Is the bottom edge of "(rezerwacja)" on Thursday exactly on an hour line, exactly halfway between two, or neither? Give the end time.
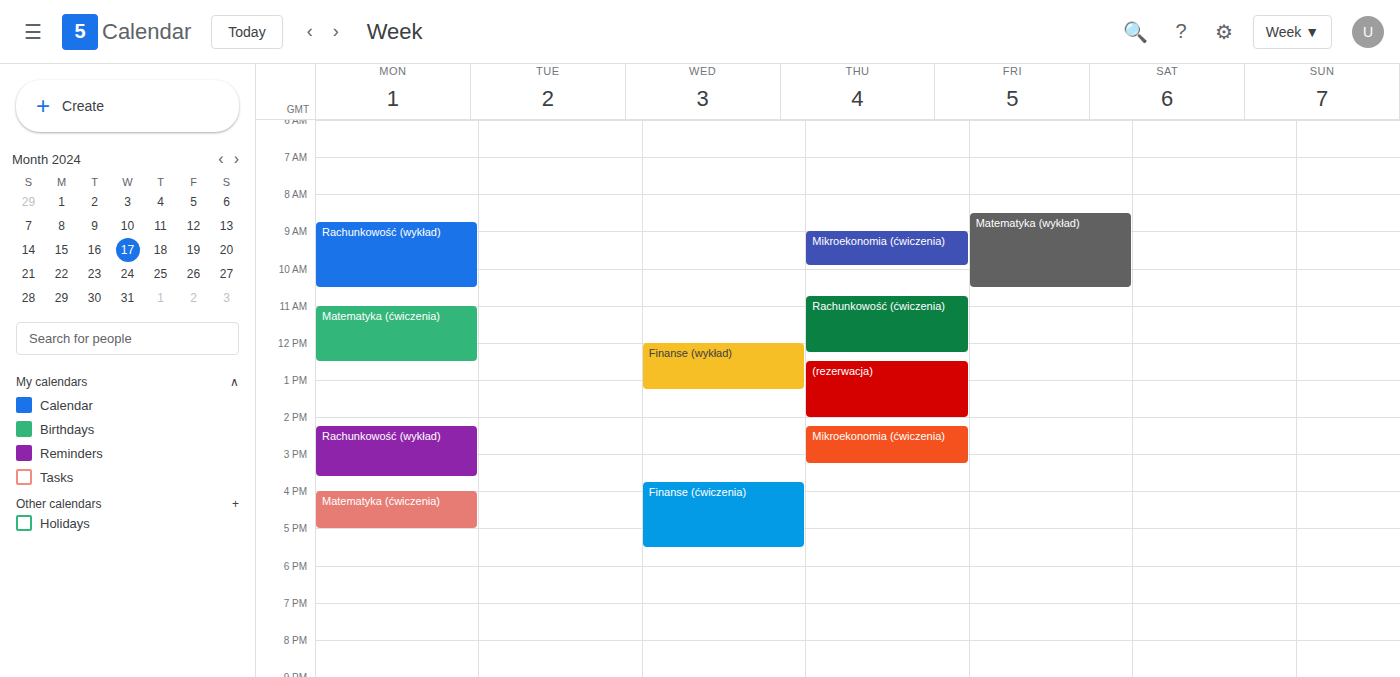
14:00 -- exactly on the 14:00 line.